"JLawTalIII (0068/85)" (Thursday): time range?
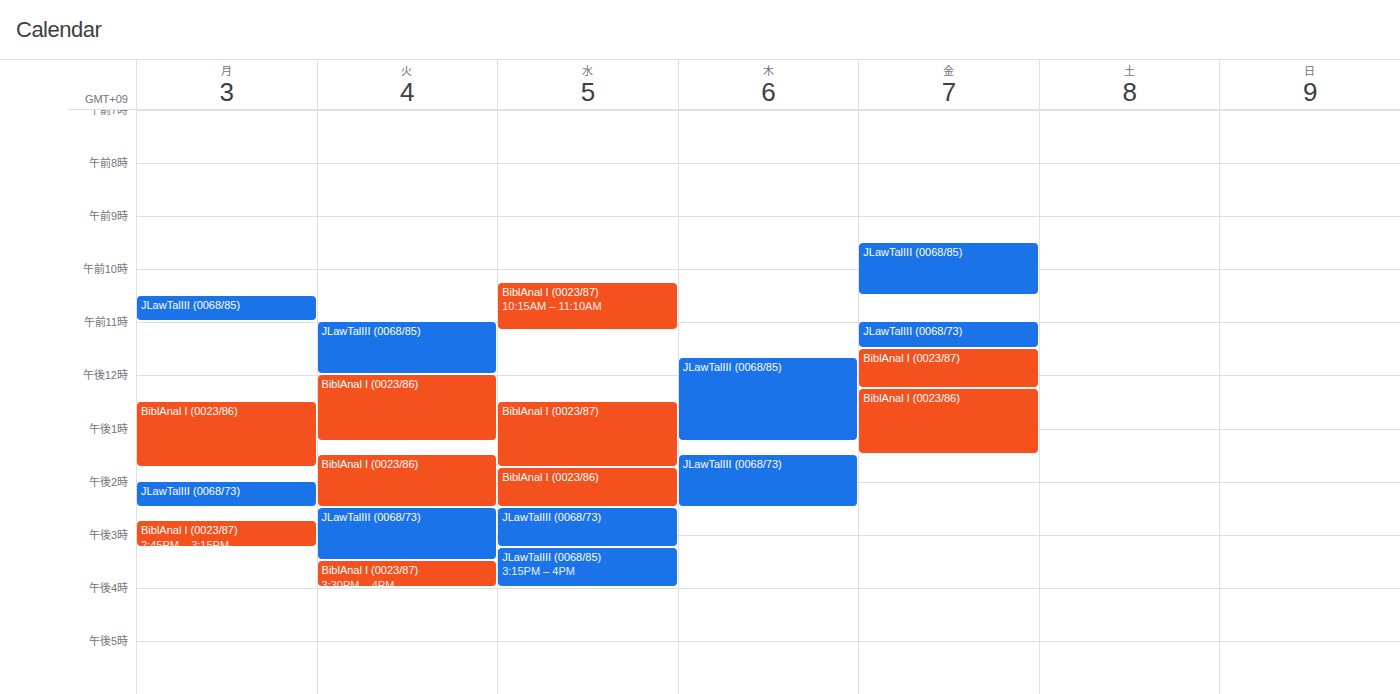
11:40 AM to 1:15 PM